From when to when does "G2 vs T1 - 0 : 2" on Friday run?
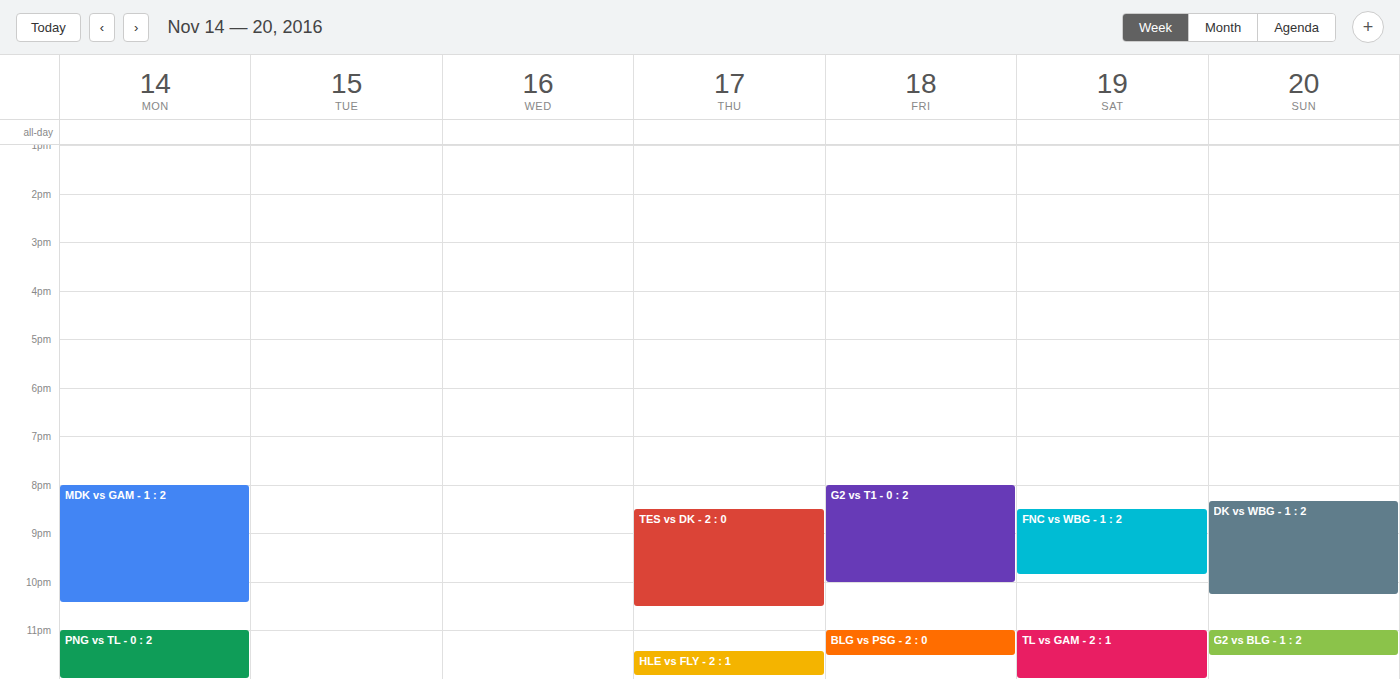
8:00 PM to 10:00 PM